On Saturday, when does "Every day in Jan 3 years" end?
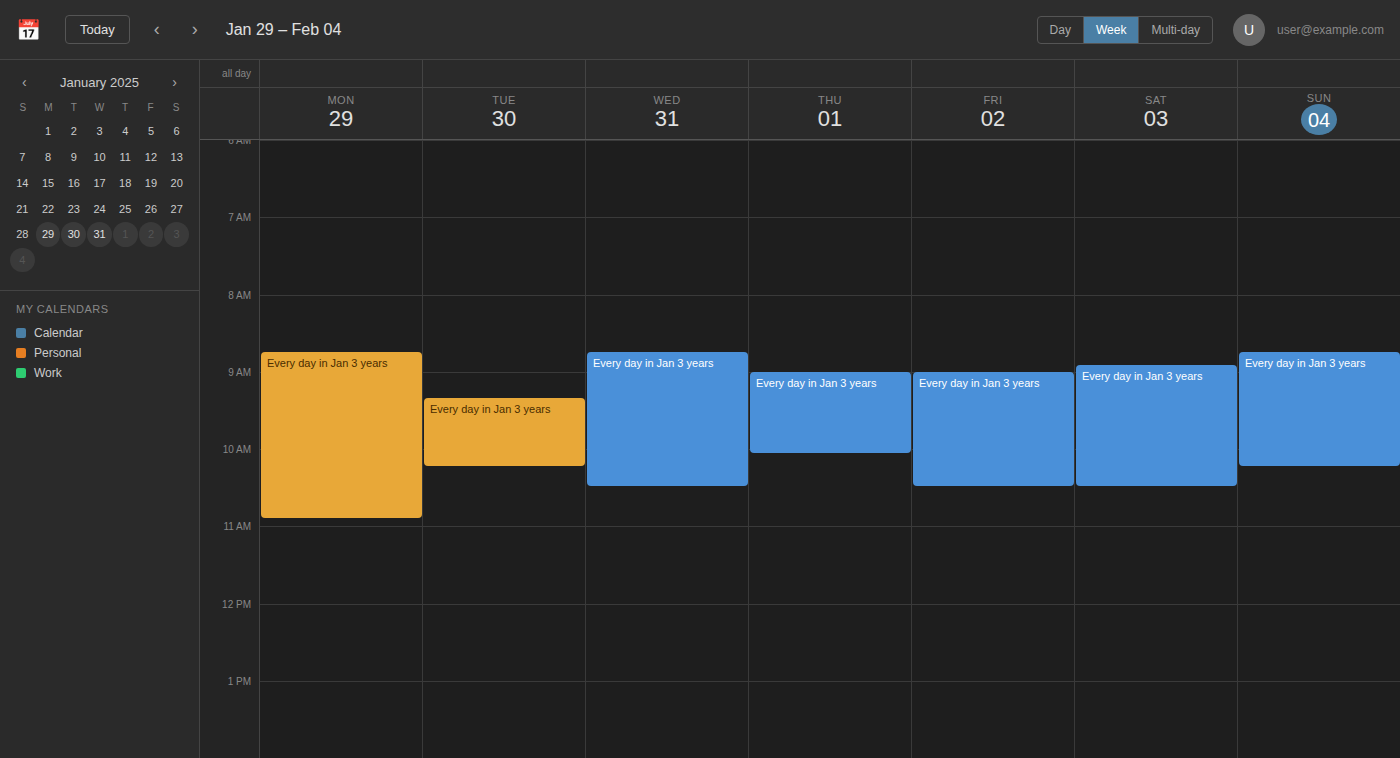
10:30 AM